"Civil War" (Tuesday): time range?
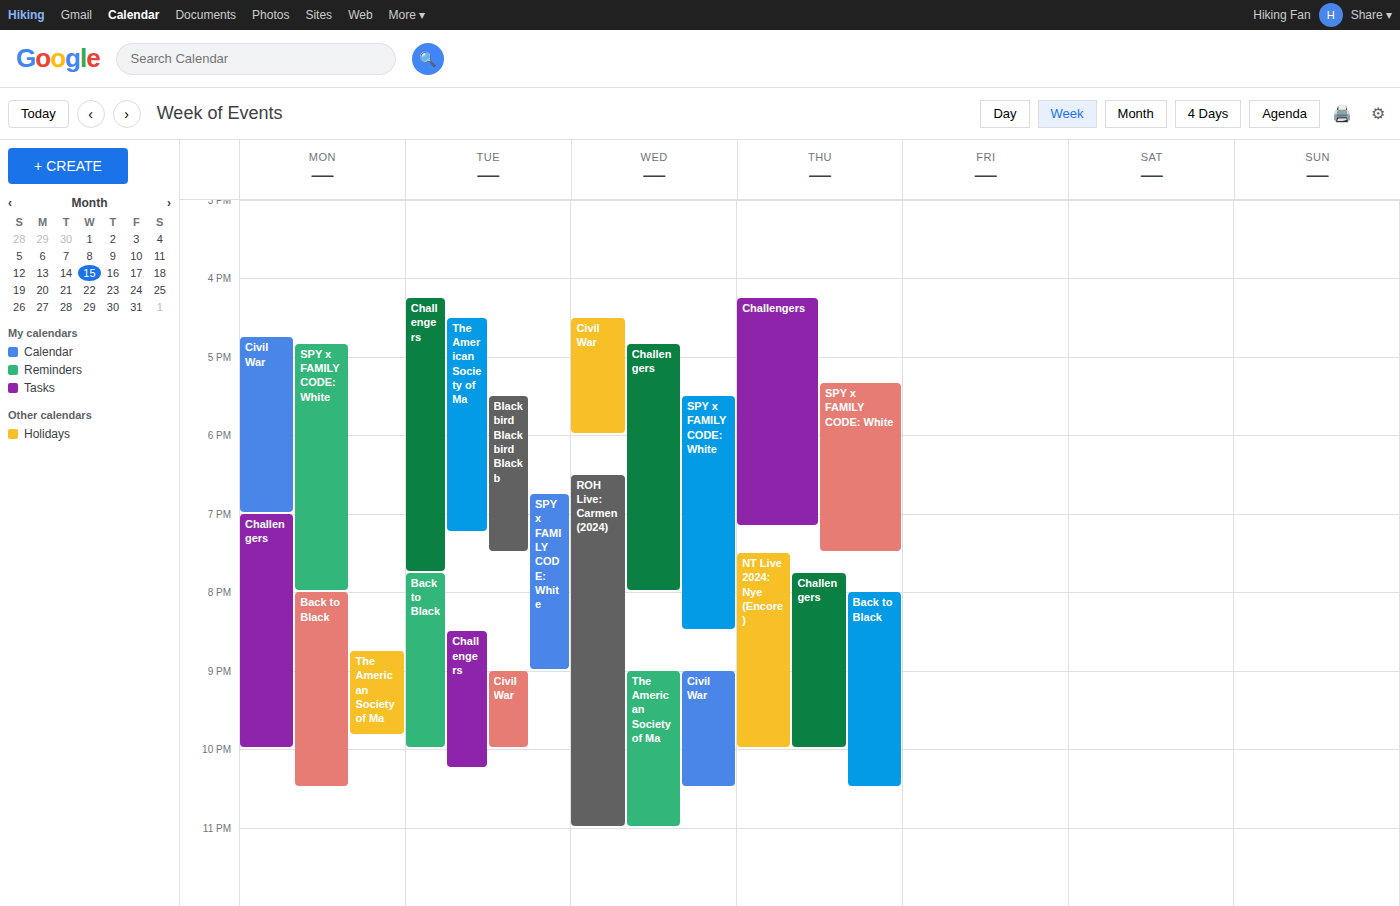
9:00 PM to 10:00 PM